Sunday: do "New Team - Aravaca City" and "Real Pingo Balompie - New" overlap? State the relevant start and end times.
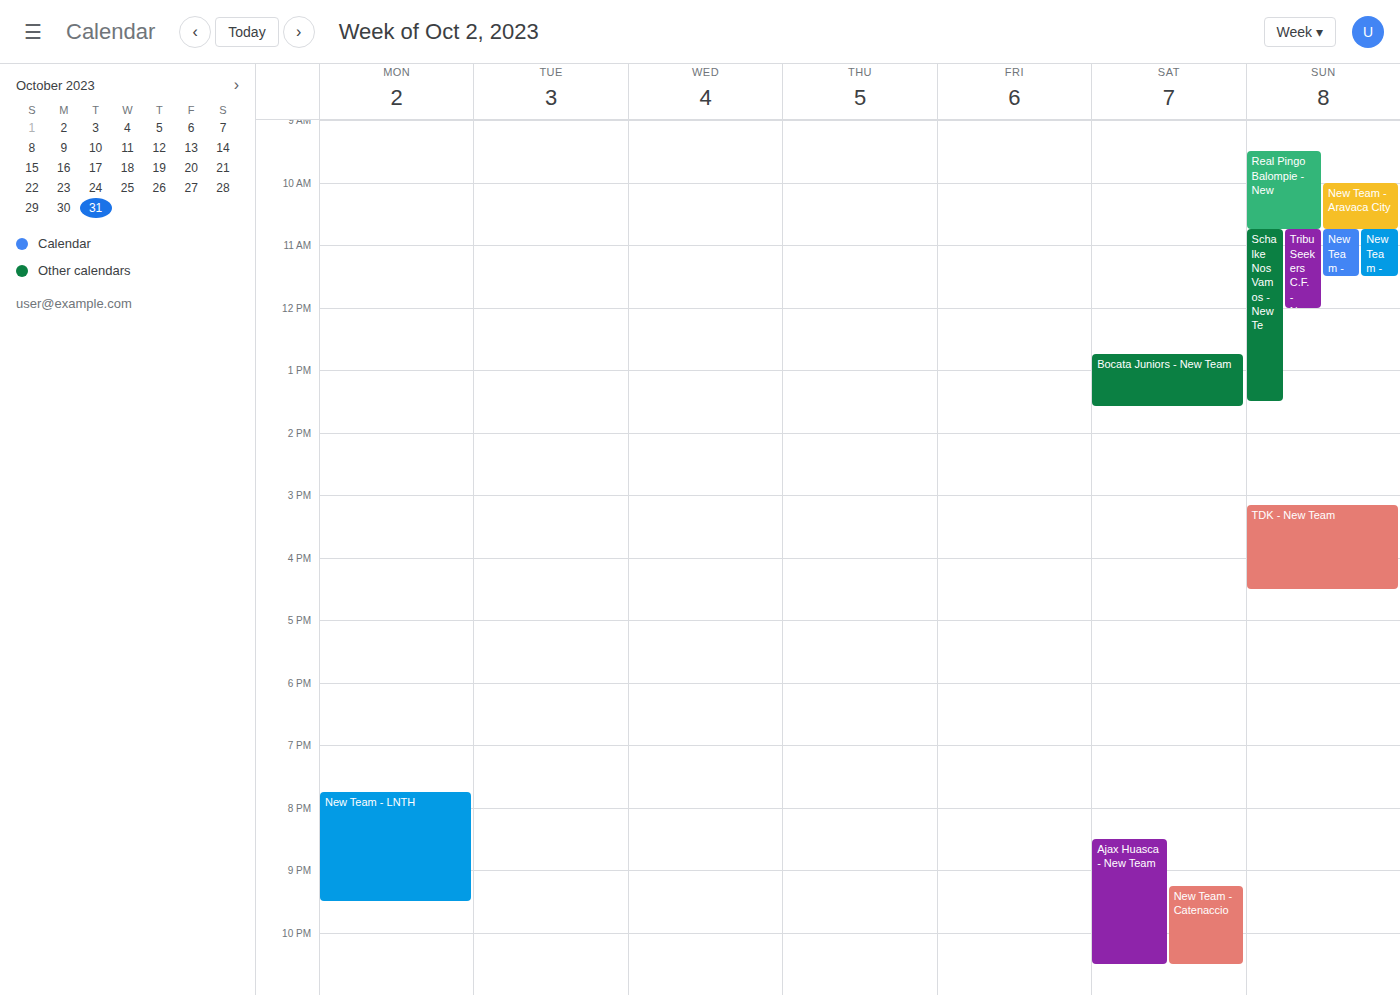
"New Team - Aravaca City" runs 10:00 AM to 10:45 AM, inside "Real Pingo Balompie - New" -- they overlap.